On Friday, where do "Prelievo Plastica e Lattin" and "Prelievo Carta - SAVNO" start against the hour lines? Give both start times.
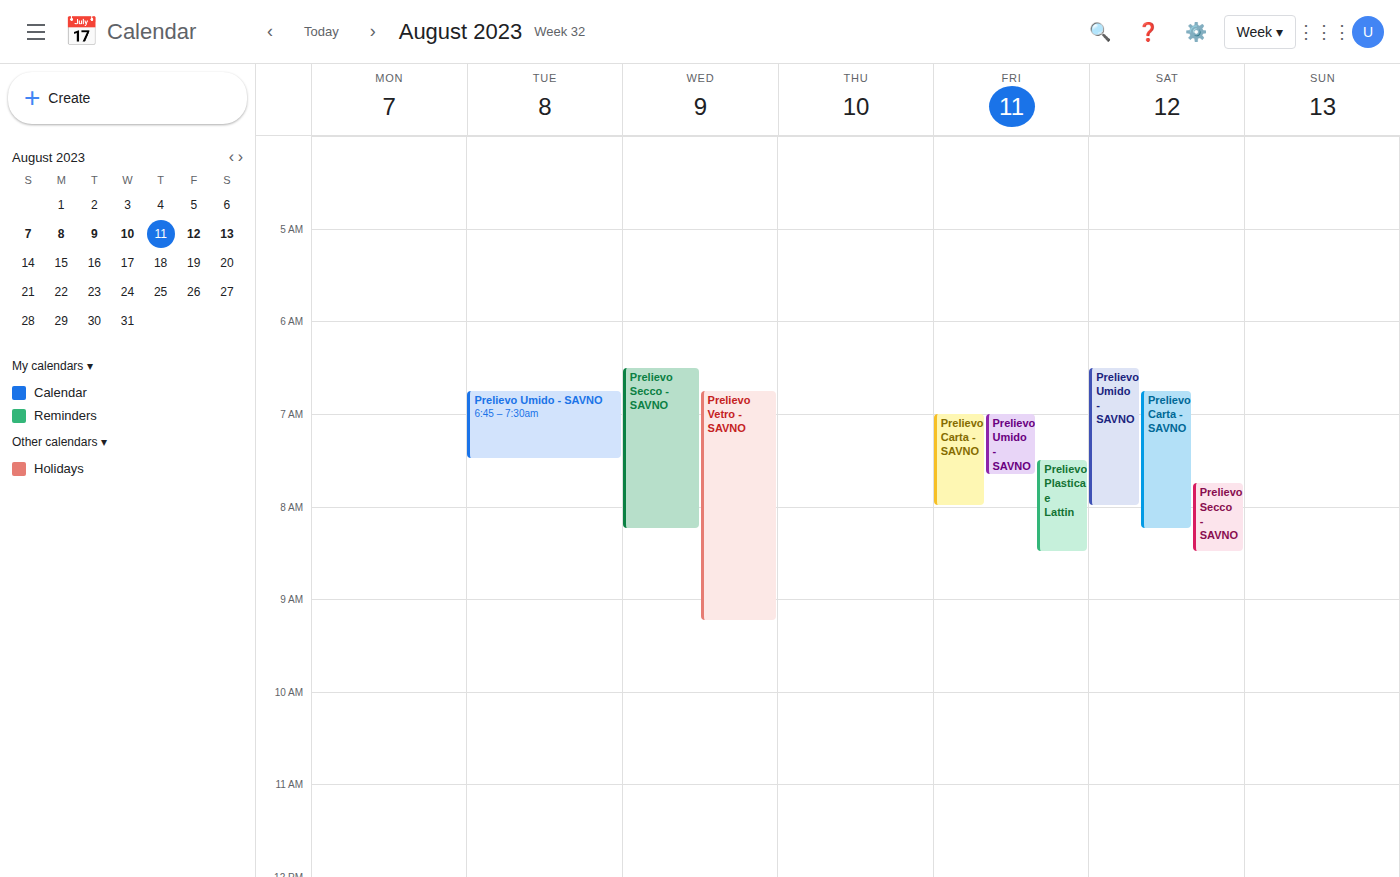
"Prelievo Plastica e Lattin": 7:30 AM, halfway between the 7 AM and 8 AM lines. "Prelievo Carta - SAVNO": 7:00 AM, exactly on the 7 AM line.